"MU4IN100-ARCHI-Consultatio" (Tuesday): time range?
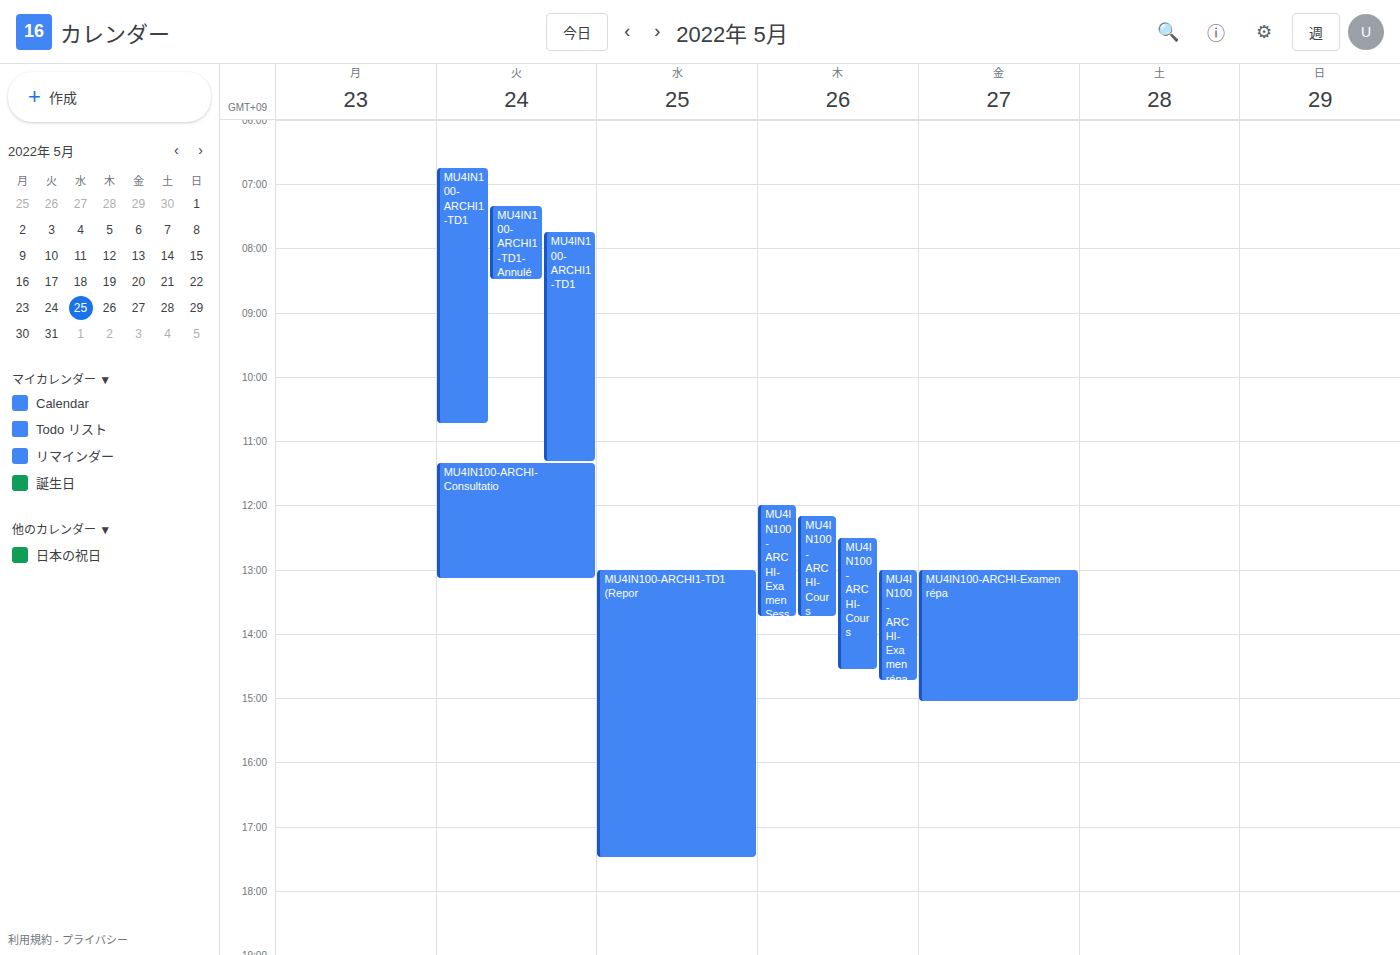
11:20 AM to 1:10 PM